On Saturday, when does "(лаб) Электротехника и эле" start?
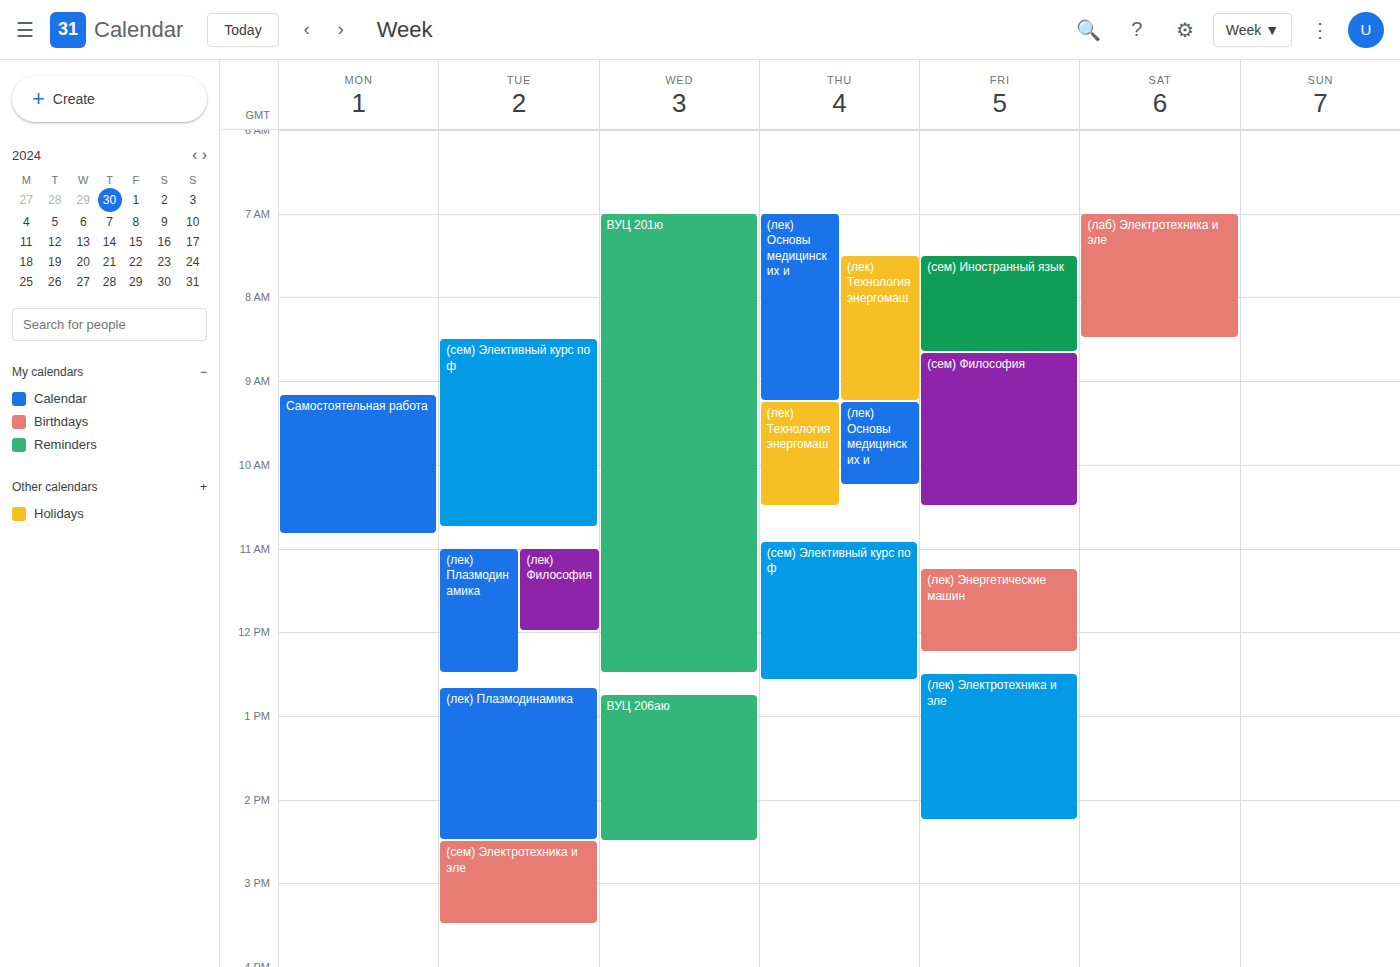
7:00 AM